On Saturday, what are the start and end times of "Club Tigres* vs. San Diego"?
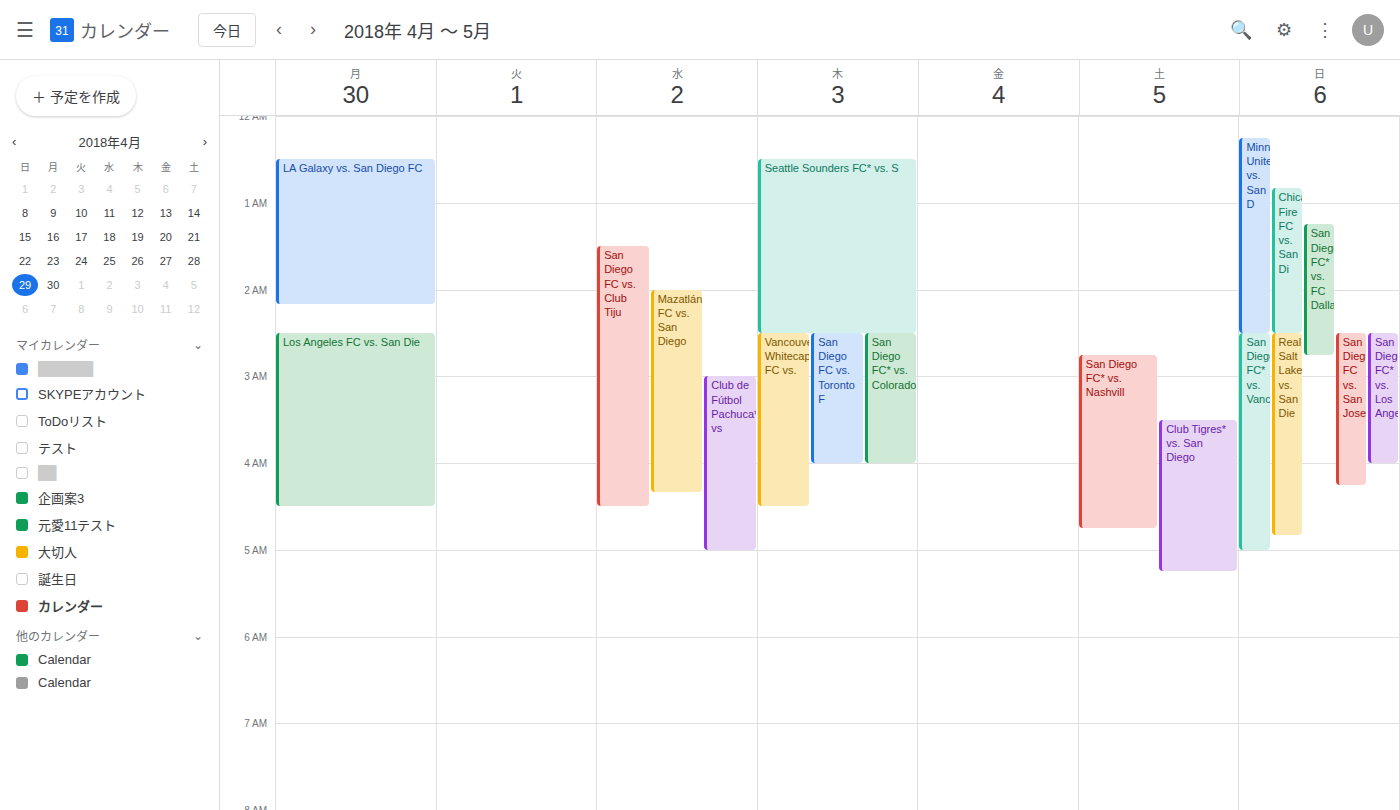
03:30 to 05:15